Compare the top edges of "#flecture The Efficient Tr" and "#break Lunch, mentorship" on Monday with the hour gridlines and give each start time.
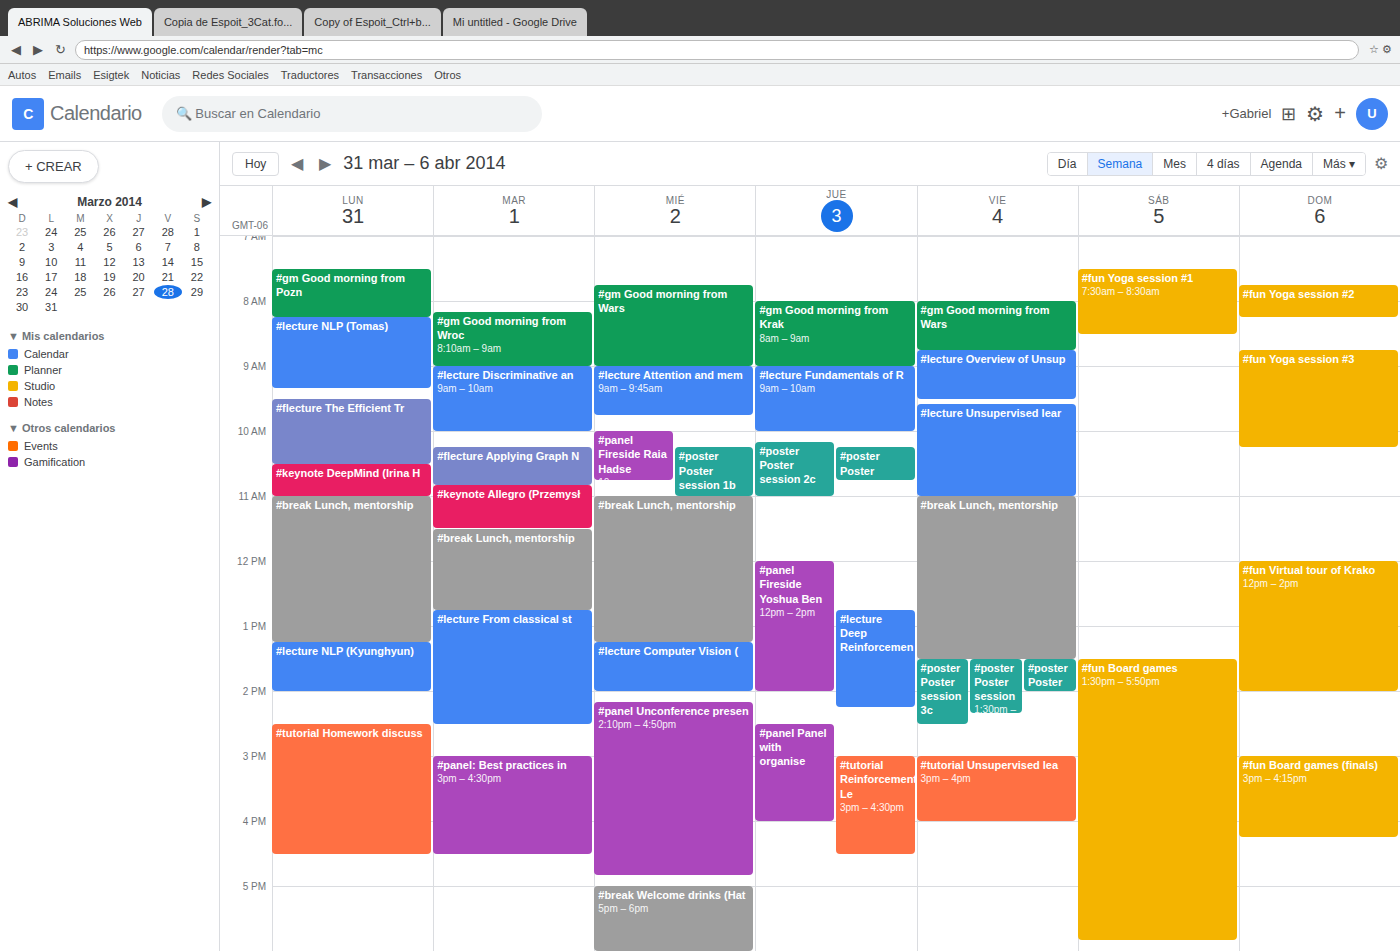
"#flecture The Efficient Tr": 9:30 AM, halfway between the 9 AM and 10 AM lines. "#break Lunch, mentorship": 11:00 AM, exactly on the 11 AM line.